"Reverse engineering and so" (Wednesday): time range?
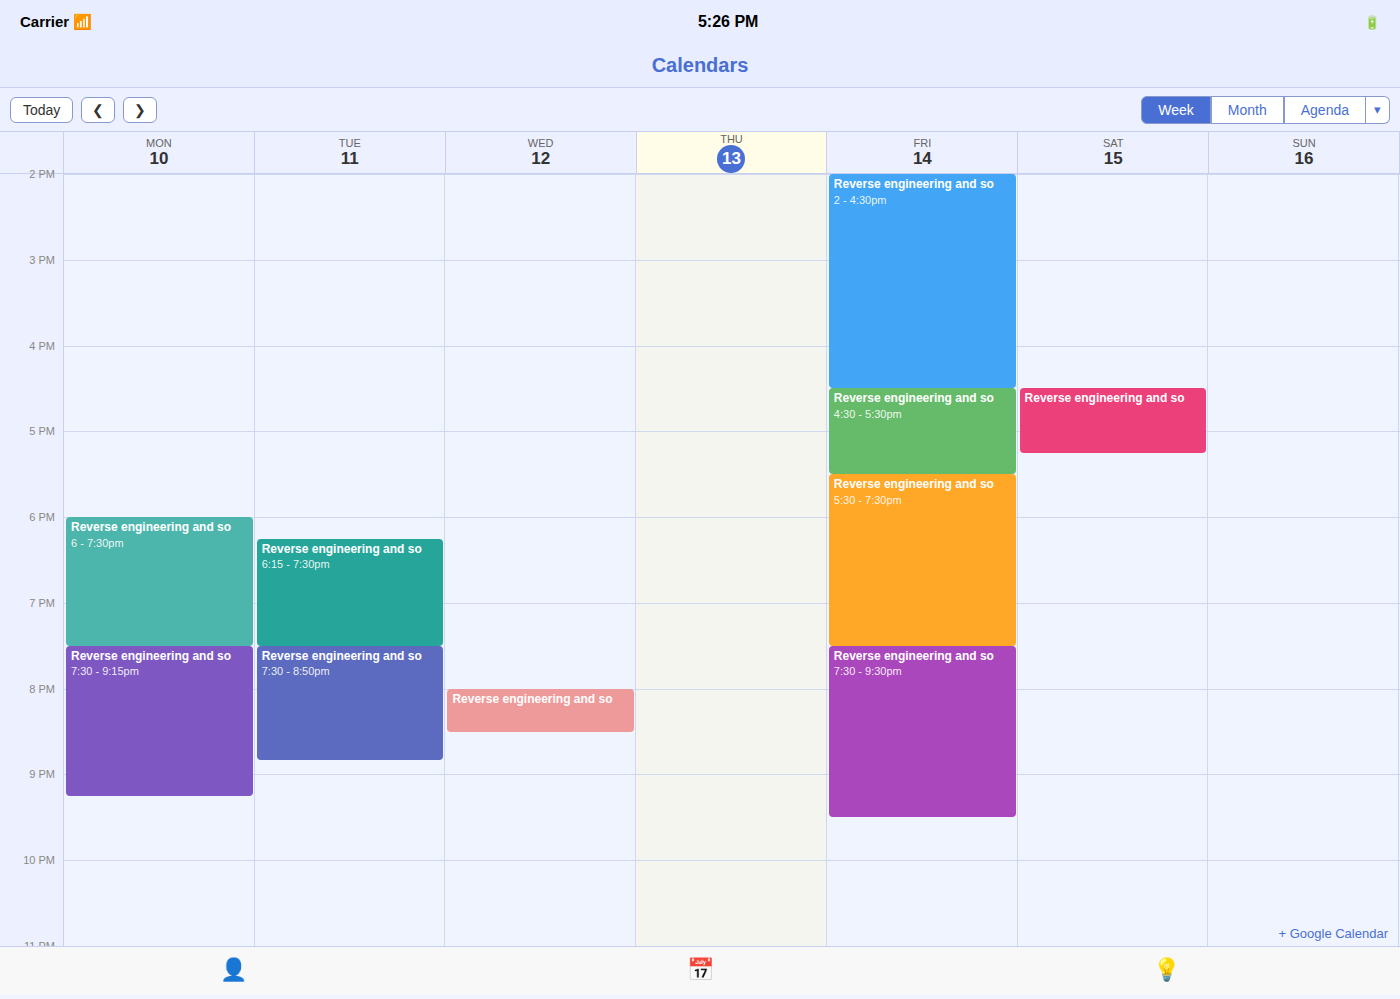
8:00 PM to 8:30 PM